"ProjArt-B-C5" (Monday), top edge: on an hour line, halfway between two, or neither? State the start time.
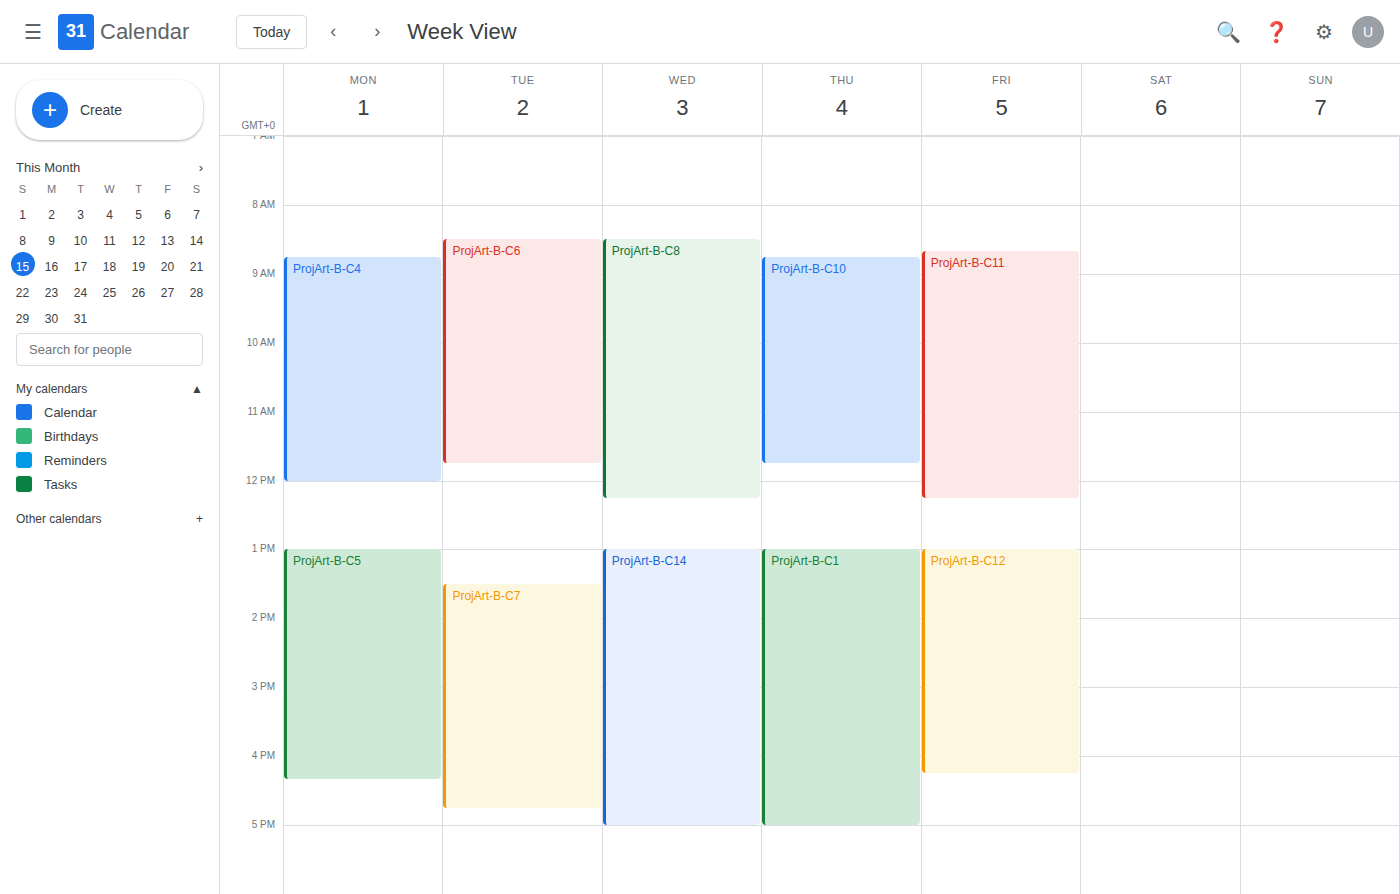
13:00 -- exactly on the 13:00 line.